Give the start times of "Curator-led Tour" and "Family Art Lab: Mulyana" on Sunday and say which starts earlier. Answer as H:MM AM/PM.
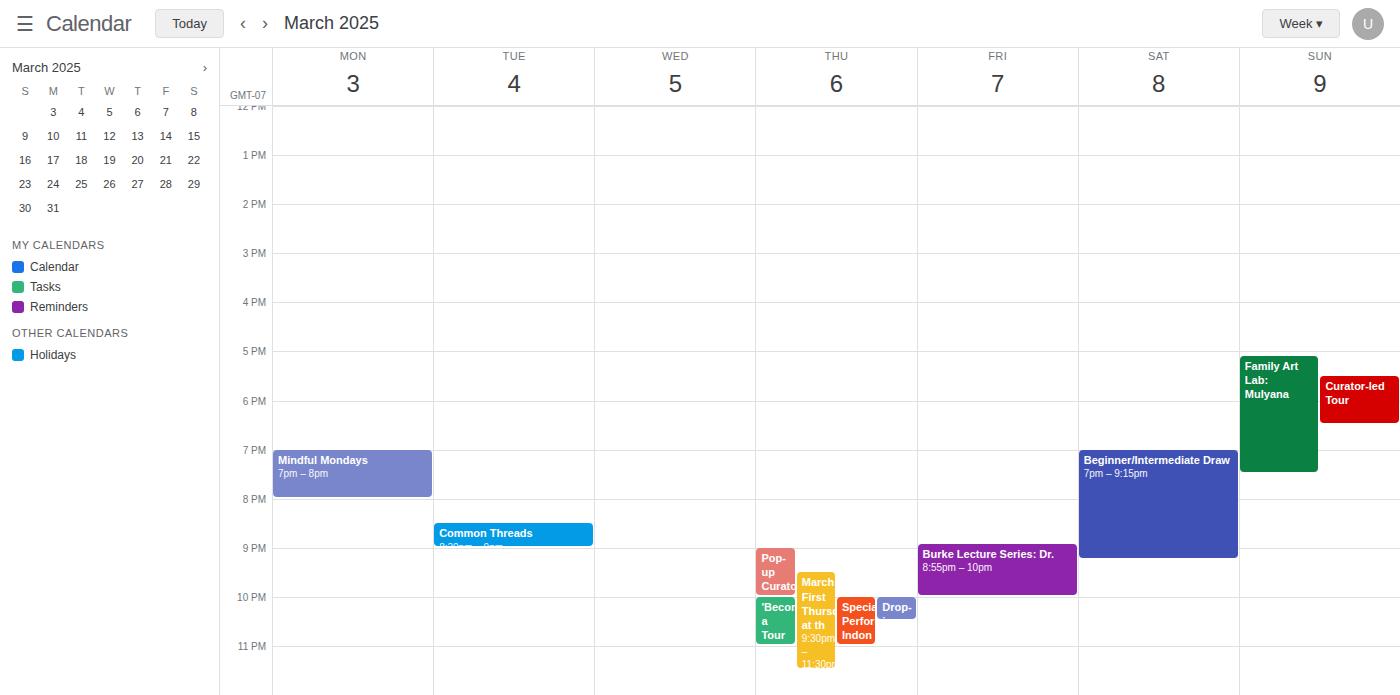
"Family Art Lab: Mulyana" 5:05 PM; "Curator-led Tour" 5:30 PM.